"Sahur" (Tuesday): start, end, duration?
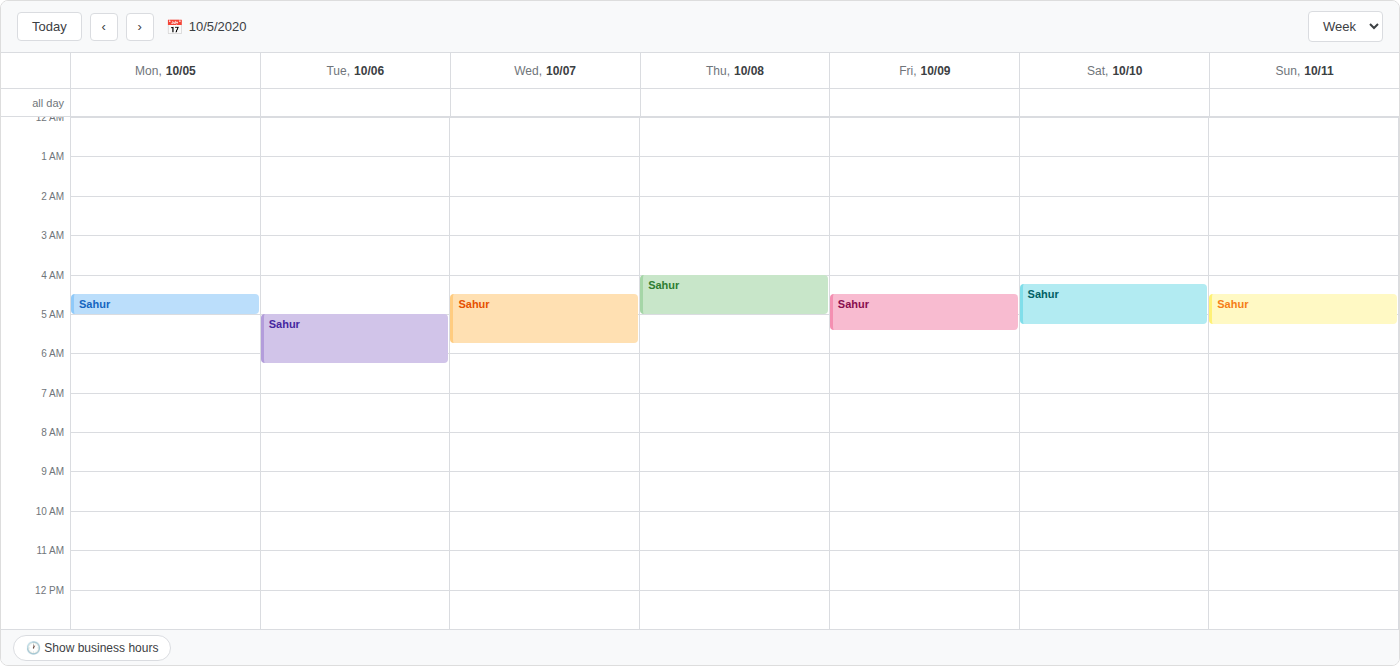
5:00 AM to 6:15 AM, 1 hour 15 minutes